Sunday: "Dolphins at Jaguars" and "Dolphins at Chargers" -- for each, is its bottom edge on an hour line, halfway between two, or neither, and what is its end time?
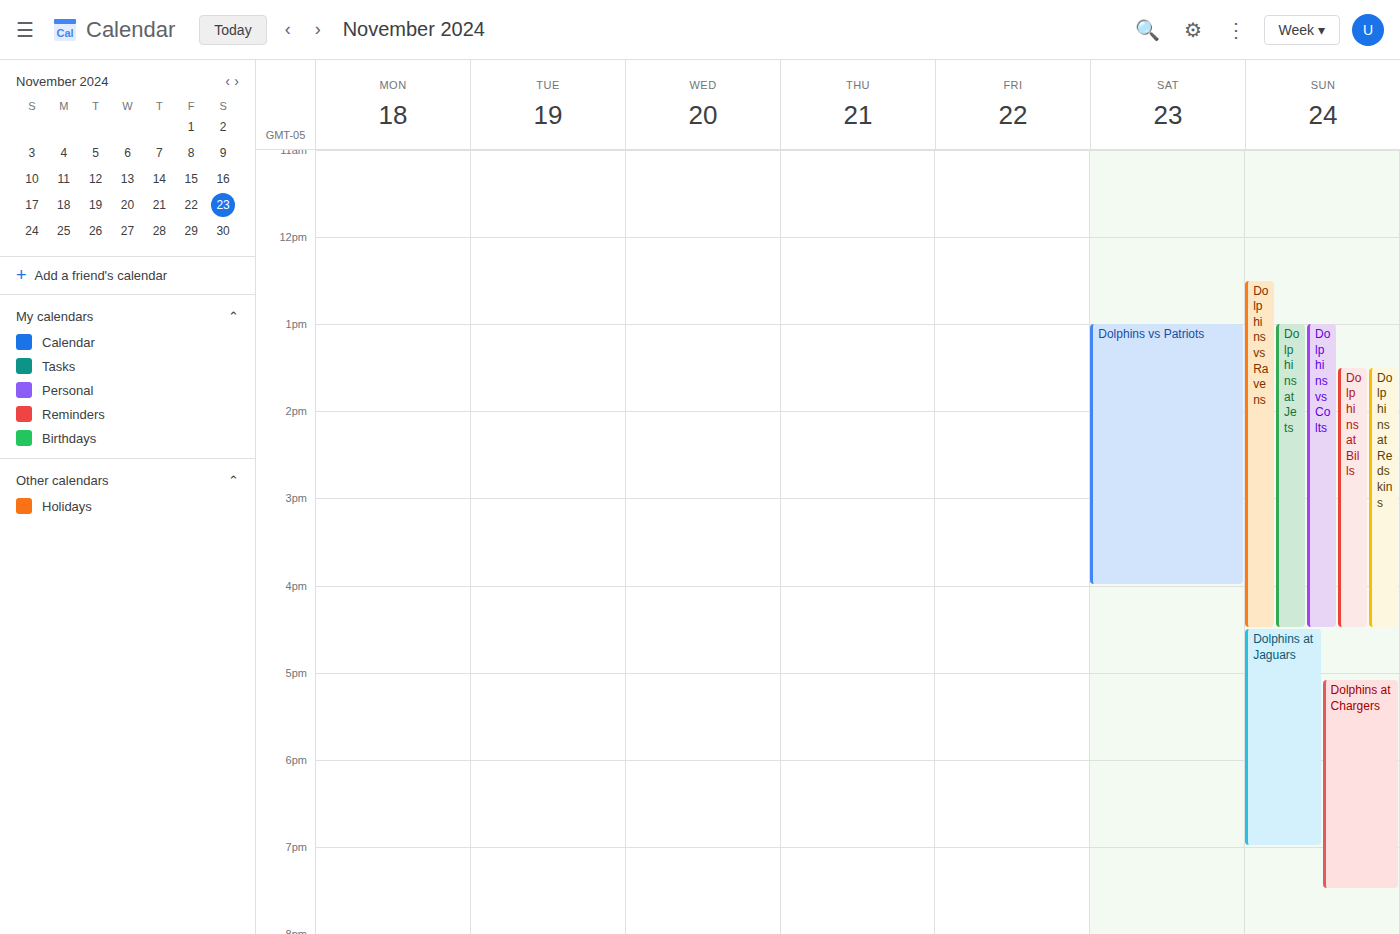
"Dolphins at Jaguars": 7:00 PM, exactly on the 7 PM line. "Dolphins at Chargers": 7:30 PM, halfway between the 7 PM and 8 PM lines.